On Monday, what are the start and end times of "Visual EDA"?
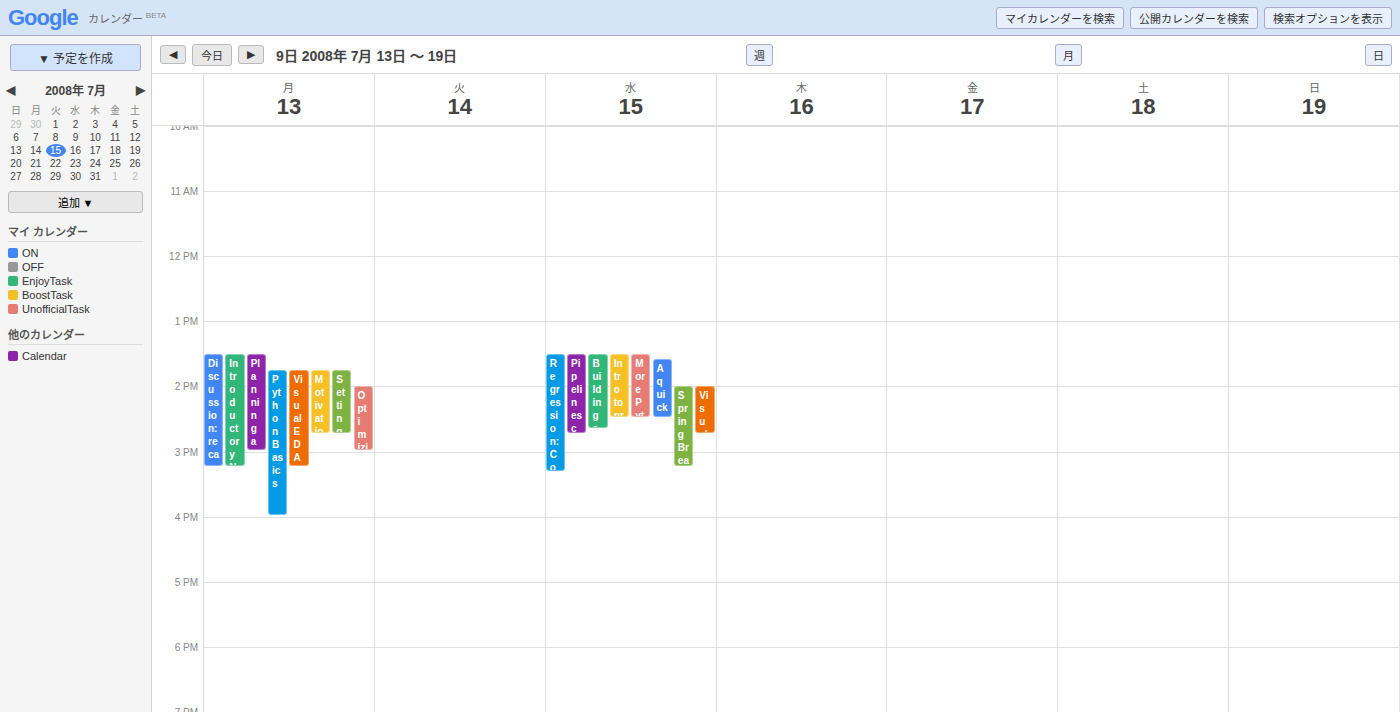
1:45 PM to 3:15 PM